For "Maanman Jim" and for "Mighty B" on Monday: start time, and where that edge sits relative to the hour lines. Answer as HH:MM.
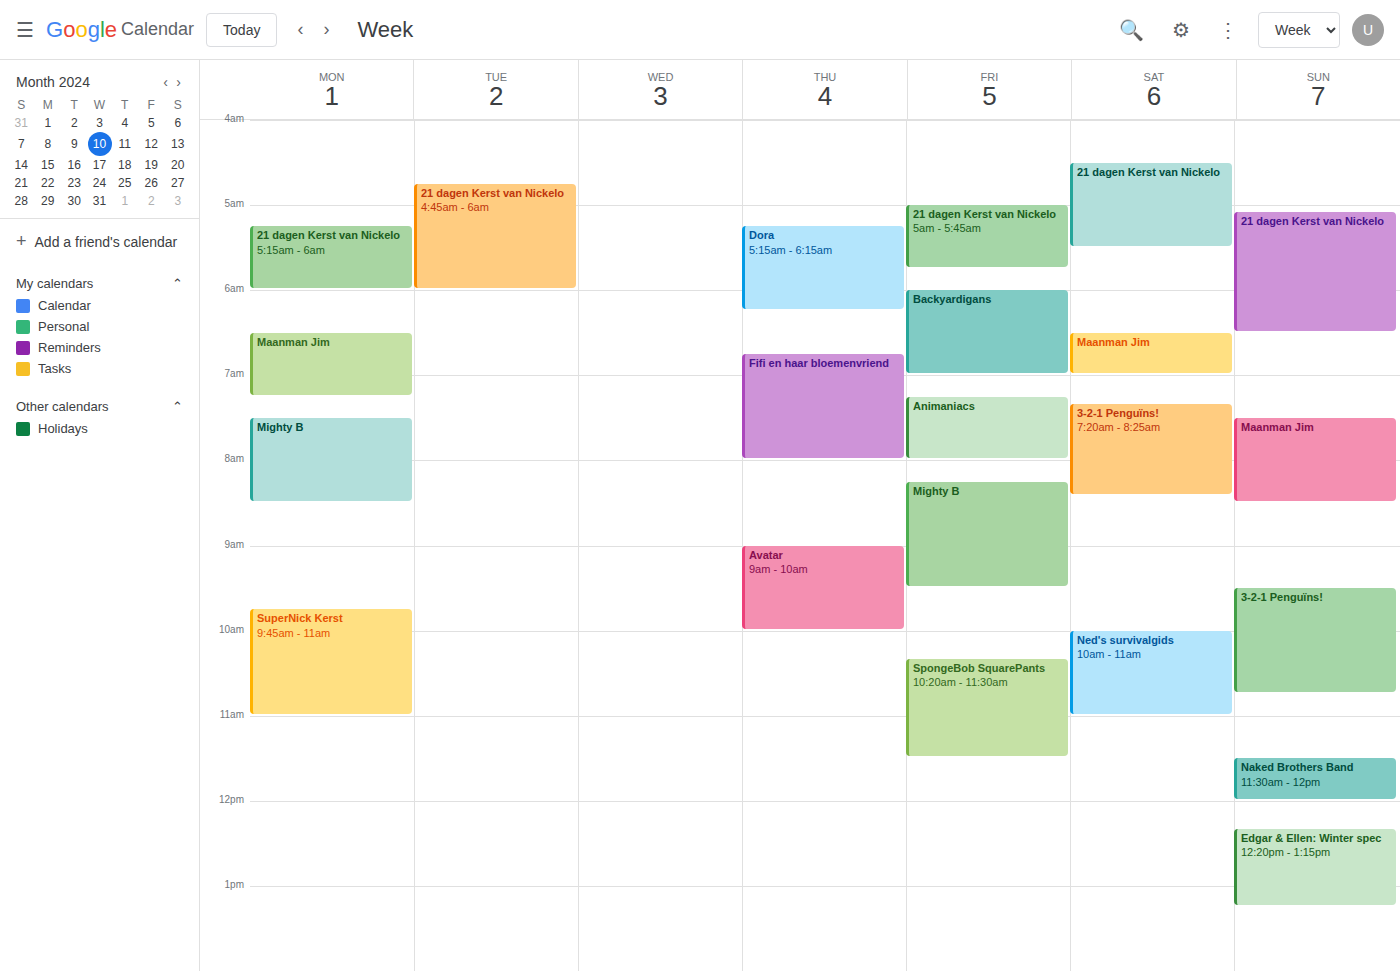
"Maanman Jim": 06:30, halfway between the 06:00 and 07:00 lines. "Mighty B": 07:30, halfway between the 07:00 and 08:00 lines.